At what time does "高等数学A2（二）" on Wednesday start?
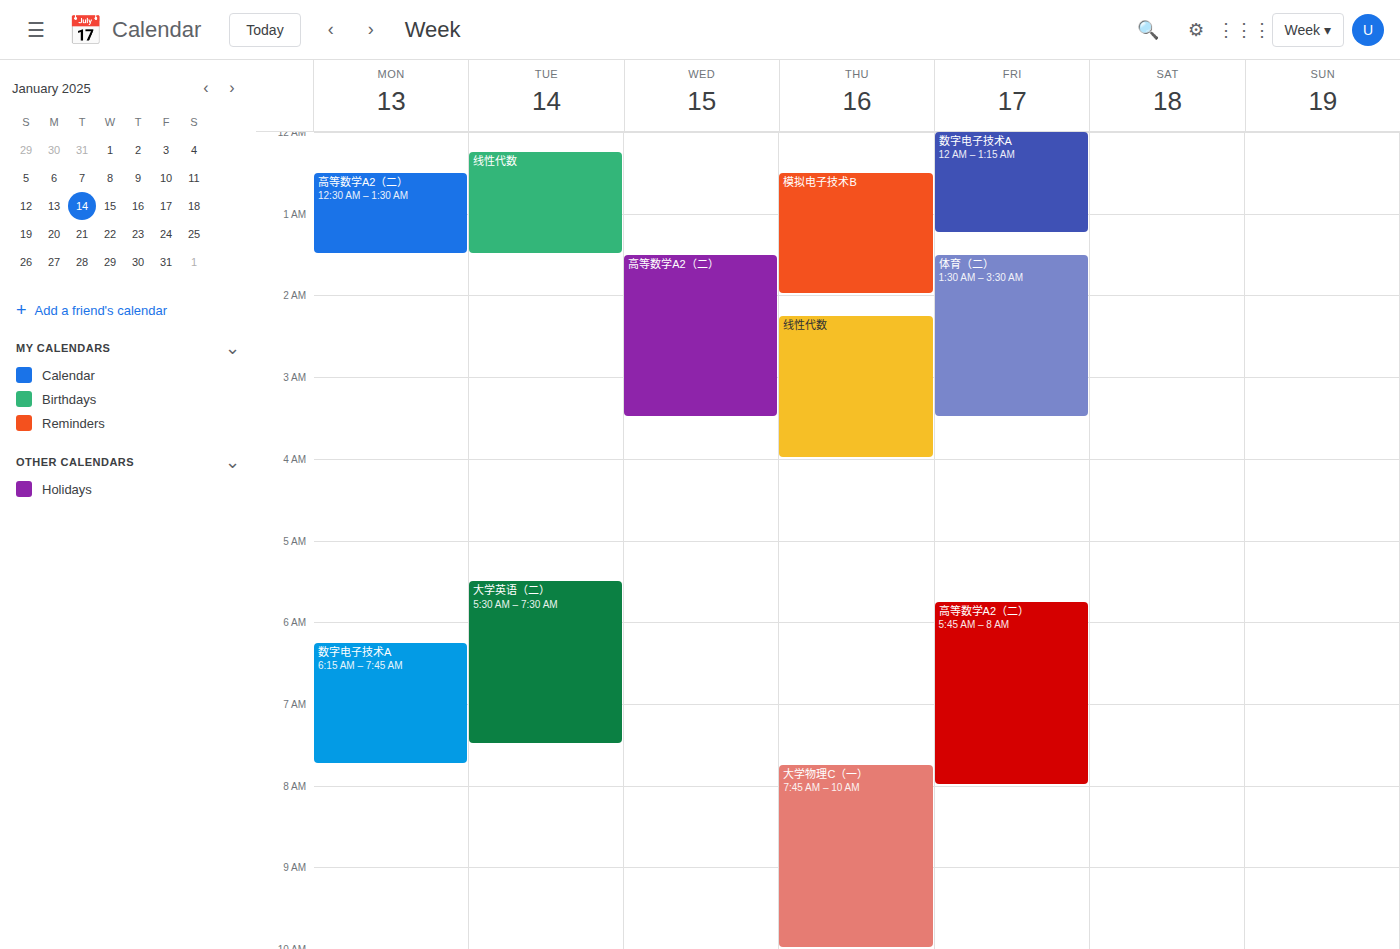
1:30 AM